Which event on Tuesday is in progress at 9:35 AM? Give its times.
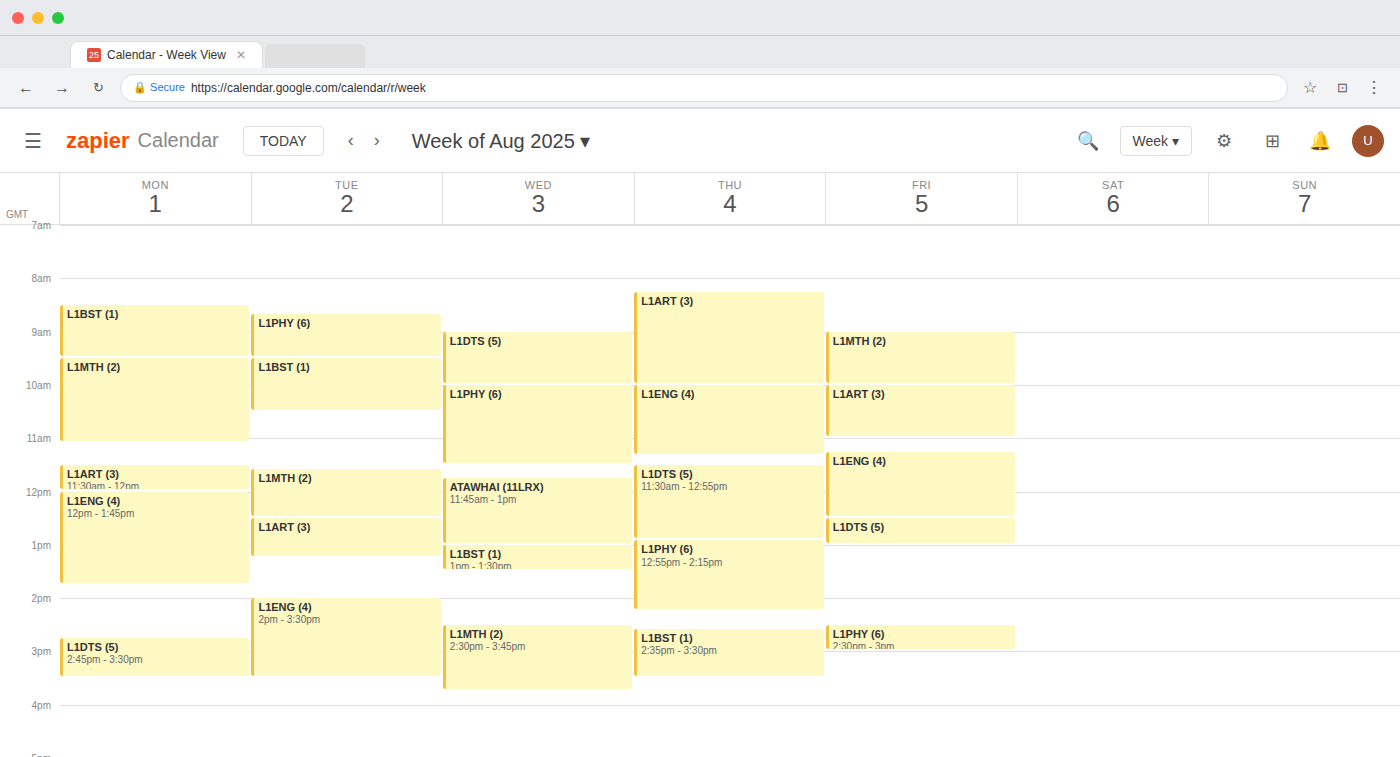
"L1BST (1)", 9:30 AM to 10:30 AM